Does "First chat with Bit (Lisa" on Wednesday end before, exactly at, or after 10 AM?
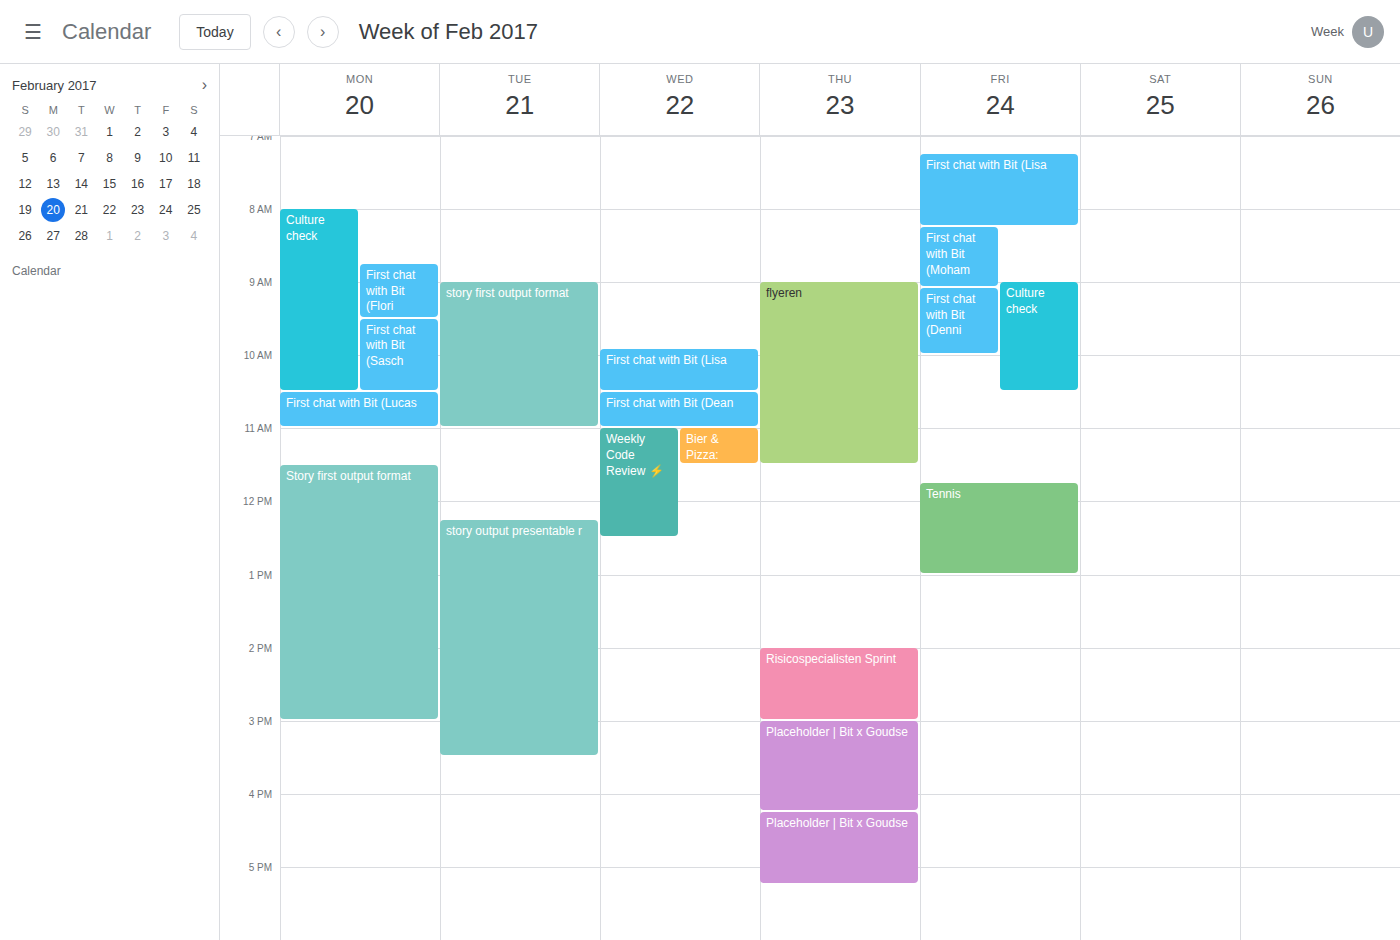
10:30 AM -- after 10 AM, 30 minutes below the 10 AM line.